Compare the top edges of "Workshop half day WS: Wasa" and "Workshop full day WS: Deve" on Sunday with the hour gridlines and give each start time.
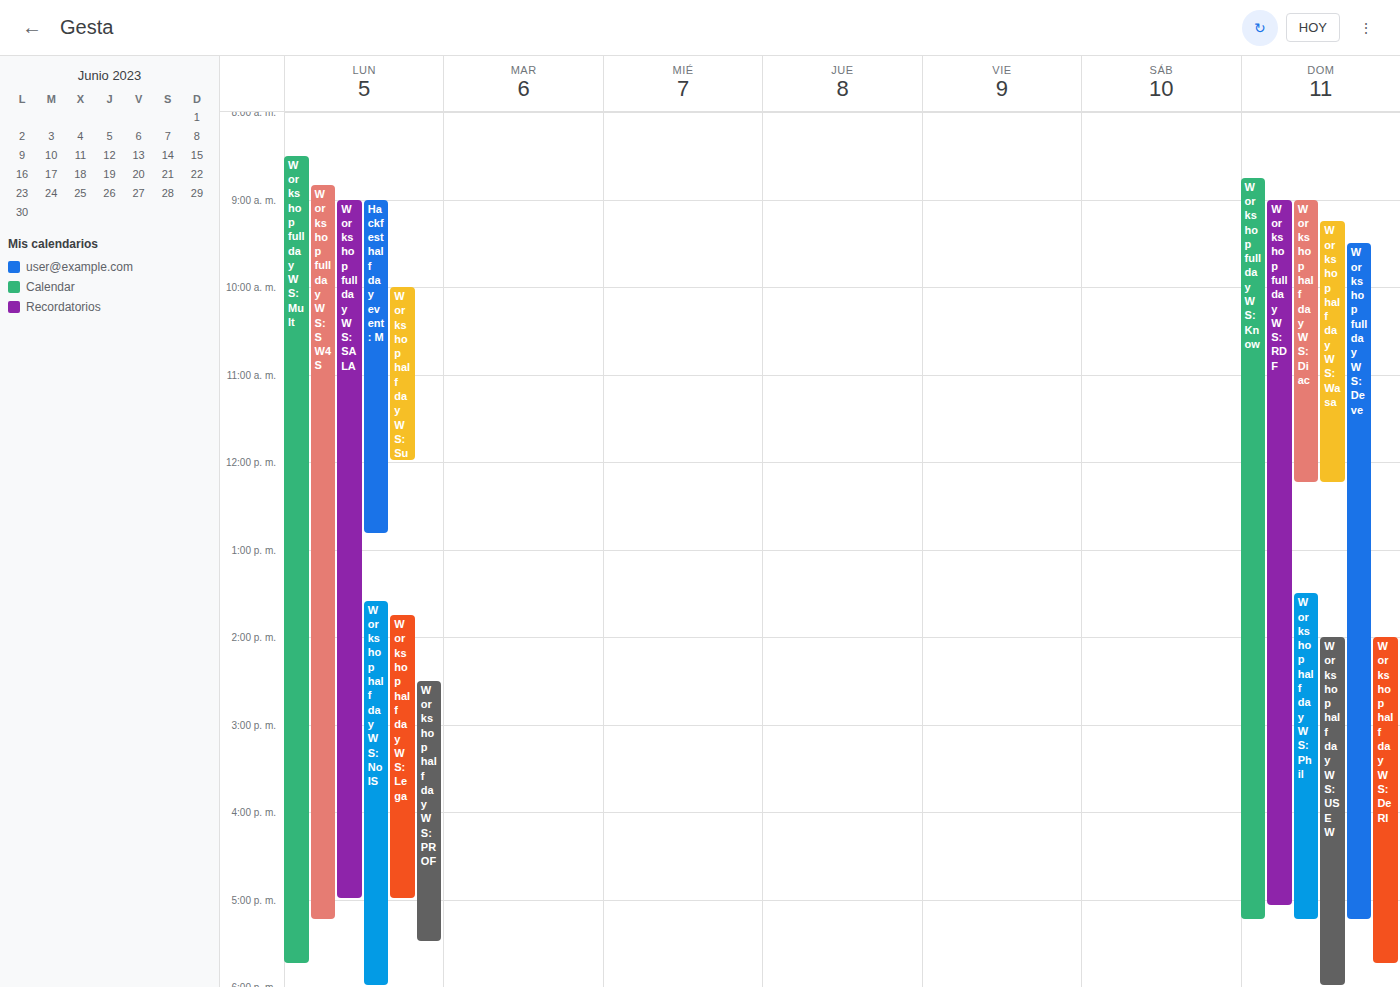
"Workshop half day WS: Wasa": 9:15 AM, neither: a quarter of the way from the 9 AM line to the 10 AM line. "Workshop full day WS: Deve": 9:30 AM, halfway between the 9 AM and 10 AM lines.